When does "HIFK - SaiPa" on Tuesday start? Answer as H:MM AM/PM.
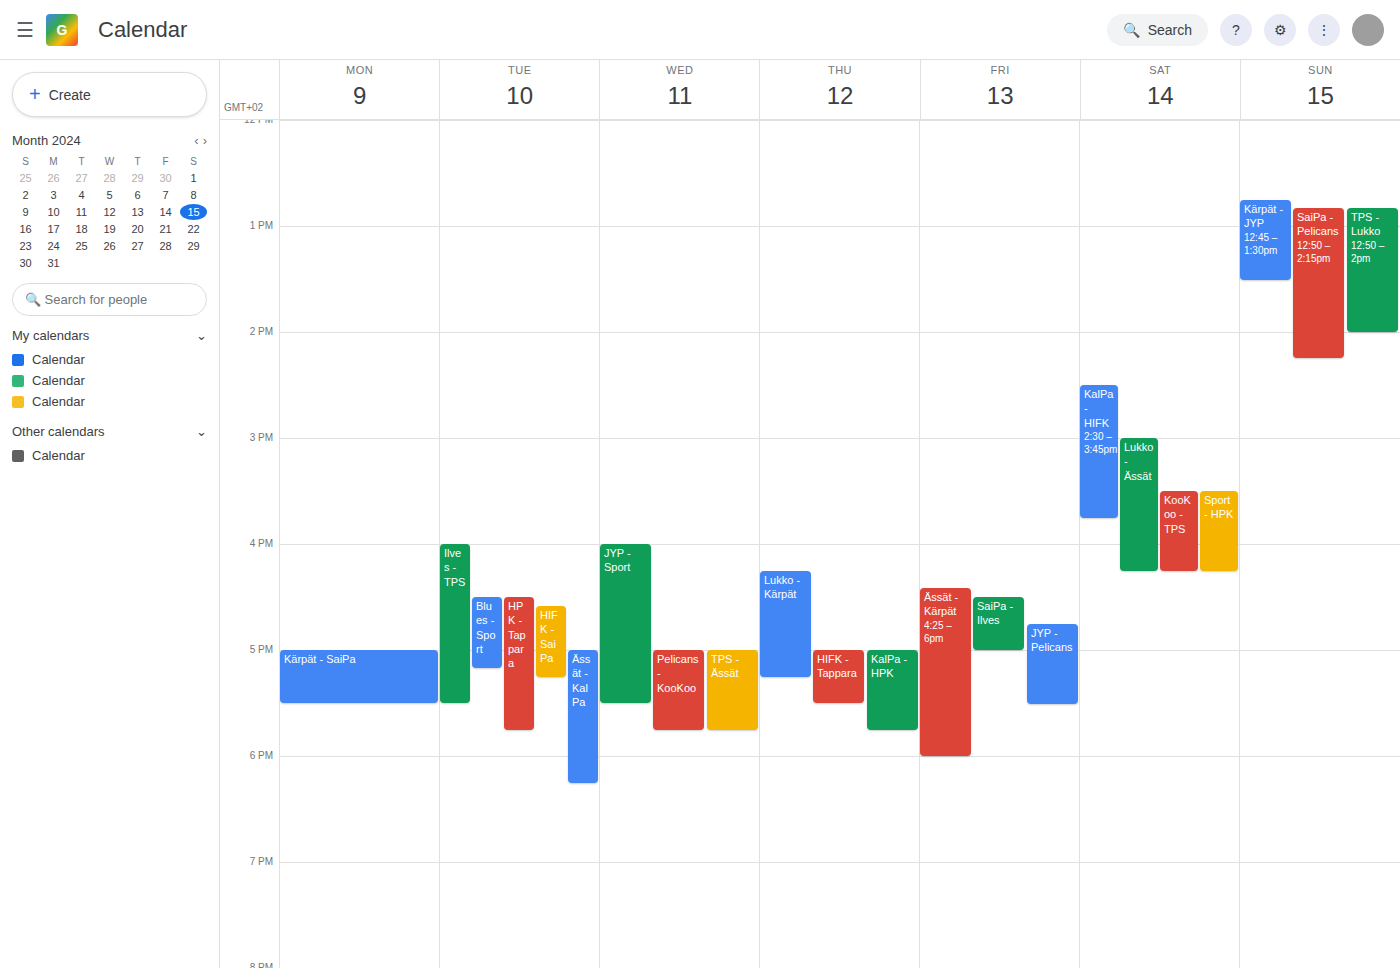
4:35 PM